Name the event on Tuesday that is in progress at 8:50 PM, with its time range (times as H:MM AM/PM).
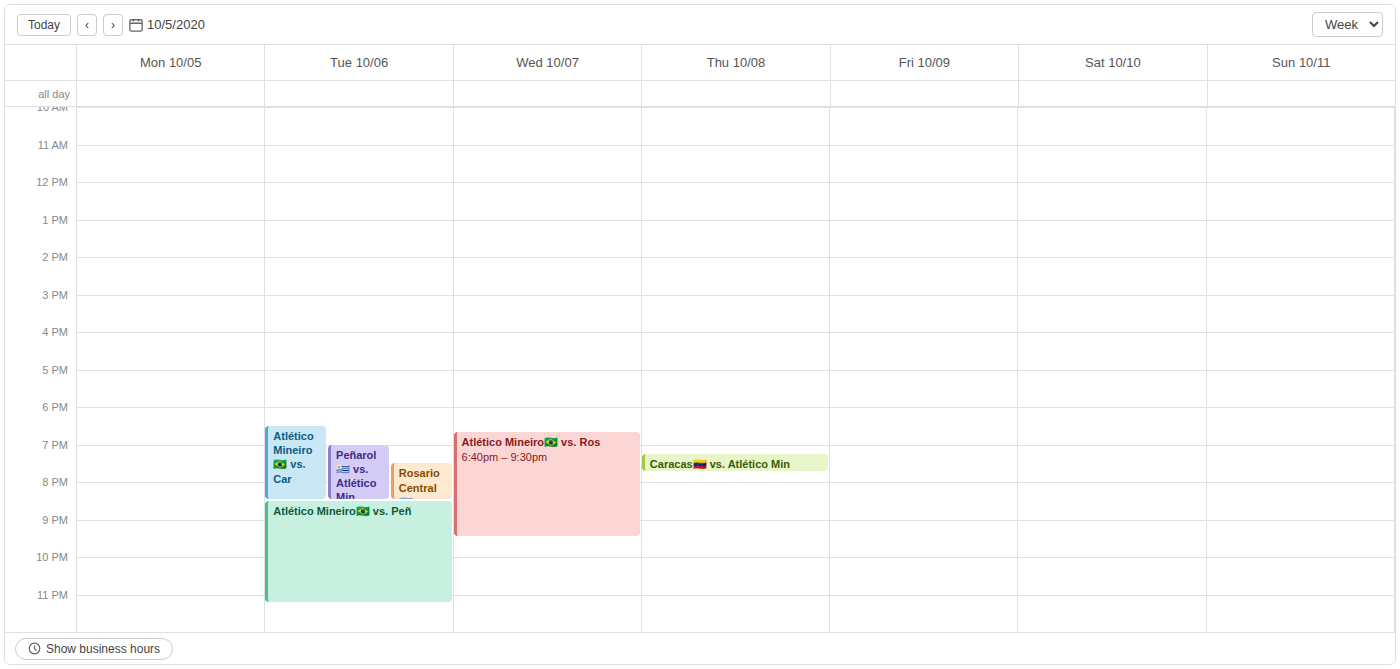
"Atlético Mineiro🇧🇷 vs. Peñ", 8:30 PM to 11:15 PM